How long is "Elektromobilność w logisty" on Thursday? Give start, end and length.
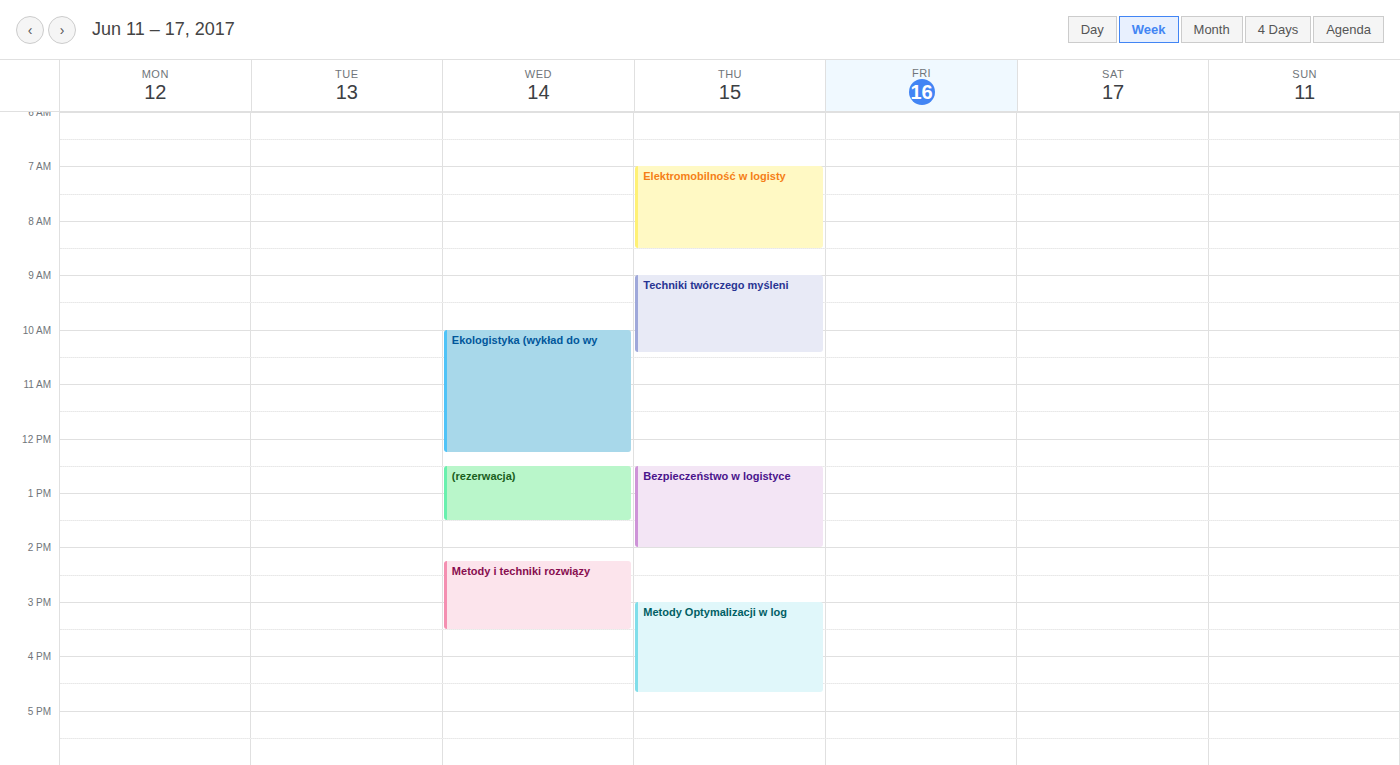
7:00 AM to 8:30 AM, 1 hour 30 minutes